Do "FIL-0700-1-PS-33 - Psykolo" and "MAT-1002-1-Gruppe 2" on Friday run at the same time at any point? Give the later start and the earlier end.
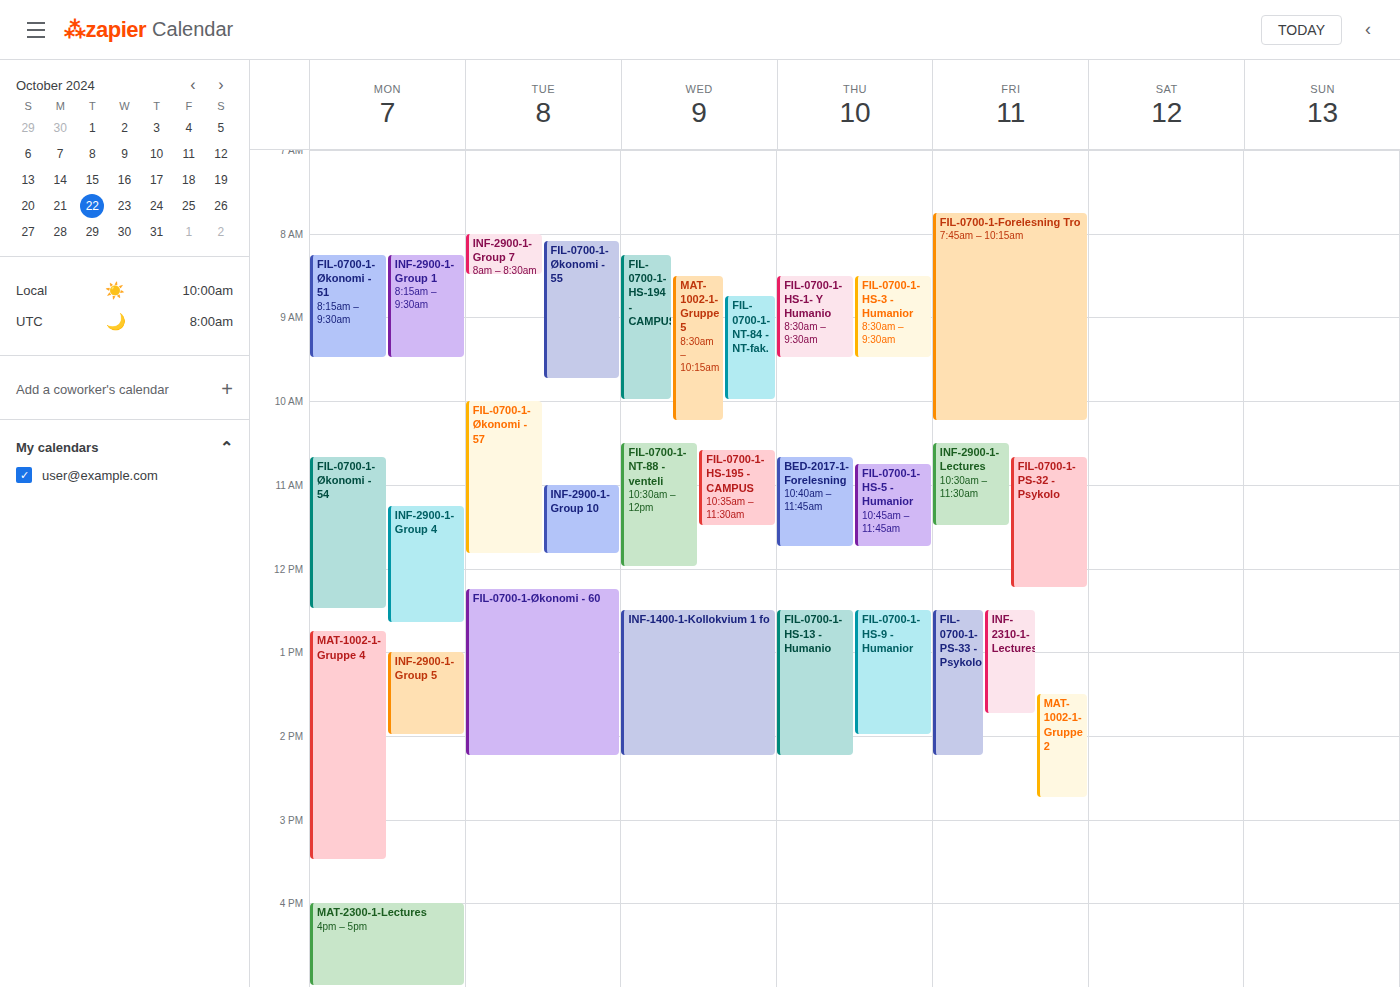
"MAT-1002-1-Gruppe 2" starts at 1:30 PM, before "FIL-0700-1-PS-33 - Psykolo" ends at 2:15 PM -- they overlap.